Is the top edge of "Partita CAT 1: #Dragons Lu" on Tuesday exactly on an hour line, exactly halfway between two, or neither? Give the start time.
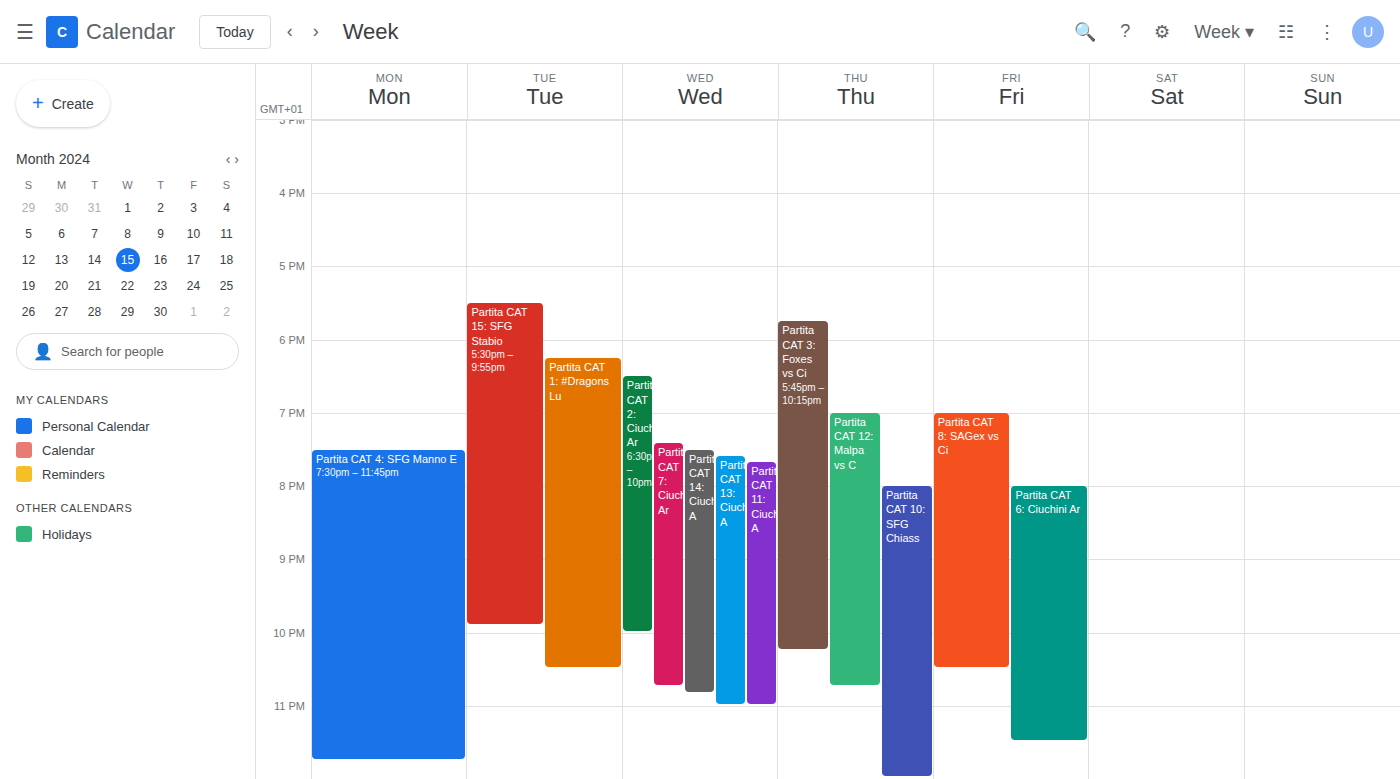
6:15 PM -- neither: a quarter of the way from the 6 PM line to the 7 PM line.